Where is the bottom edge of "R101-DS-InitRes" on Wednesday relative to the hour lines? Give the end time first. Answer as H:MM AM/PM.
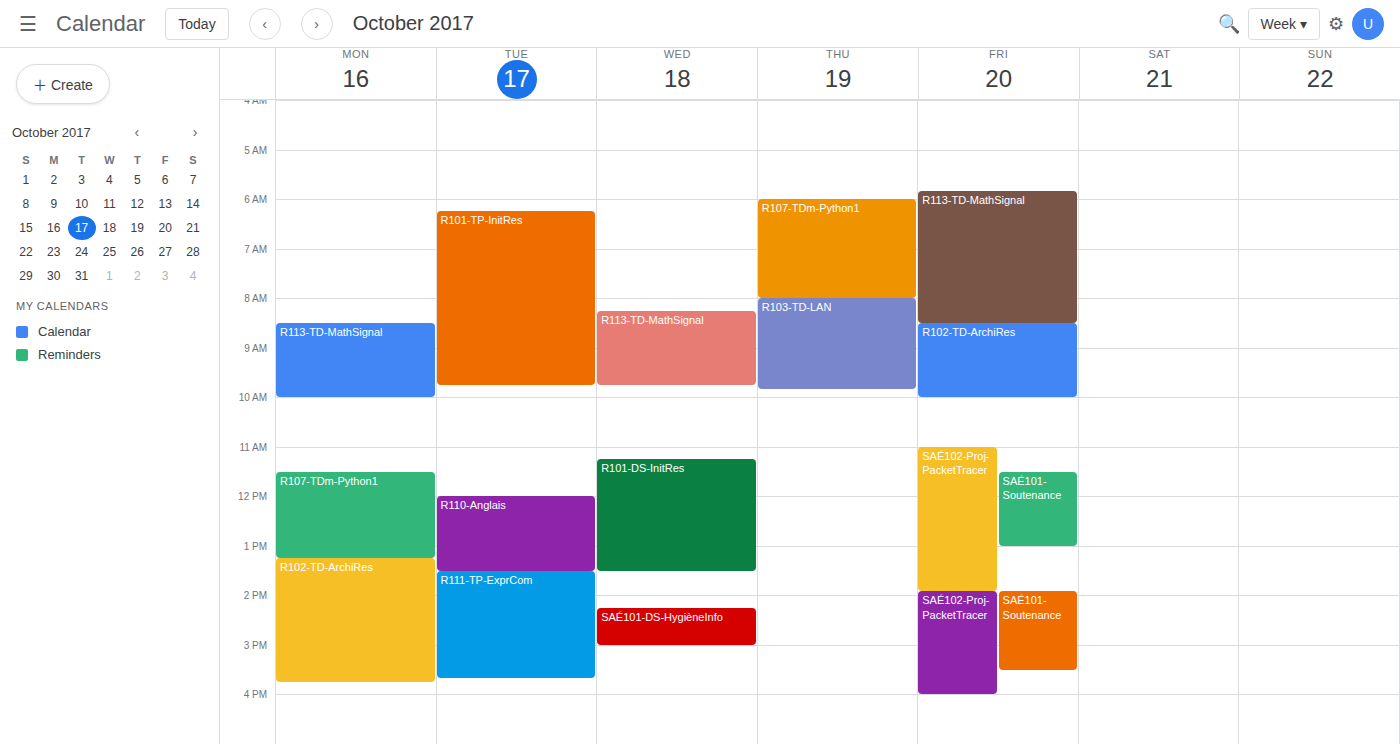
1:30 PM -- halfway between the 1 PM and 2 PM lines.